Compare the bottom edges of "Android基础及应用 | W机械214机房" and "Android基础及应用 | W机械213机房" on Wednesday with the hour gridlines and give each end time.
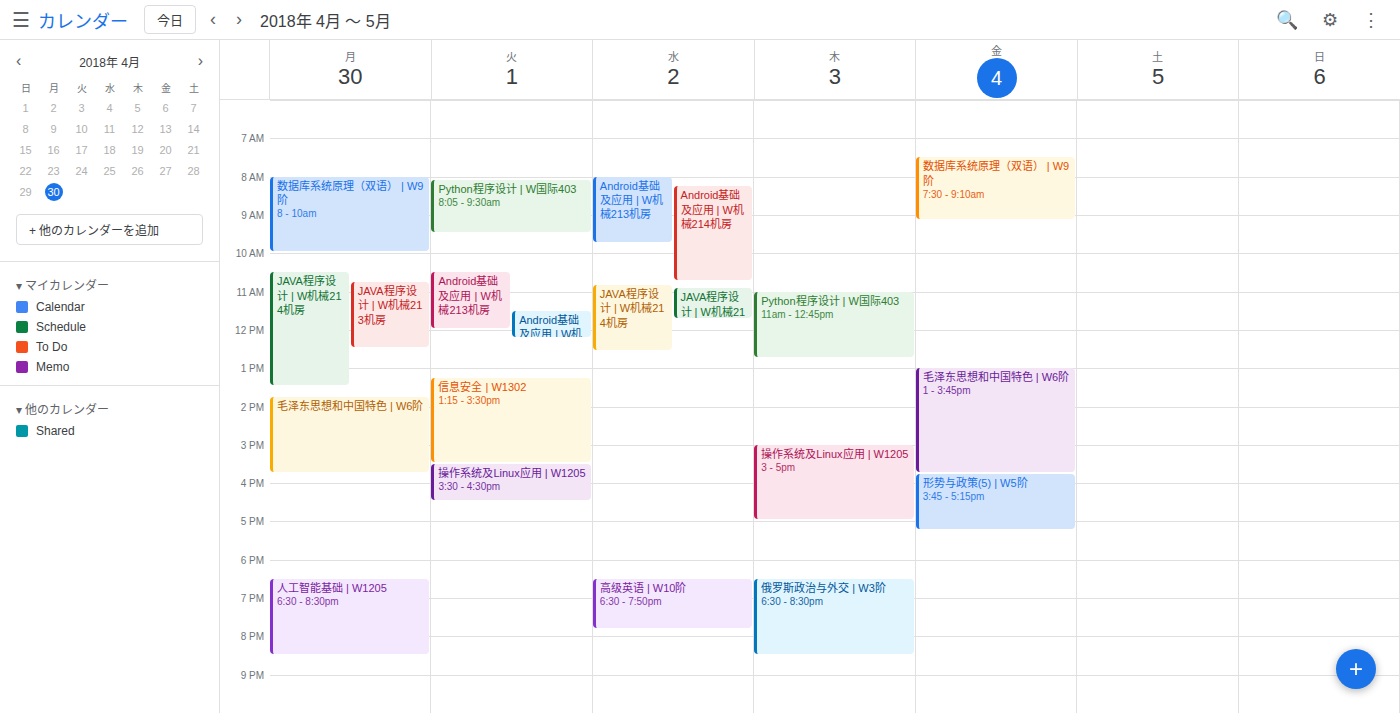
"Android基础及应用 | W机械214机房": 10:45, neither: three quarters of the way from the 10:00 line to the 11:00 line. "Android基础及应用 | W机械213机房": 09:45, neither: three quarters of the way from the 09:00 line to the 10:00 line.